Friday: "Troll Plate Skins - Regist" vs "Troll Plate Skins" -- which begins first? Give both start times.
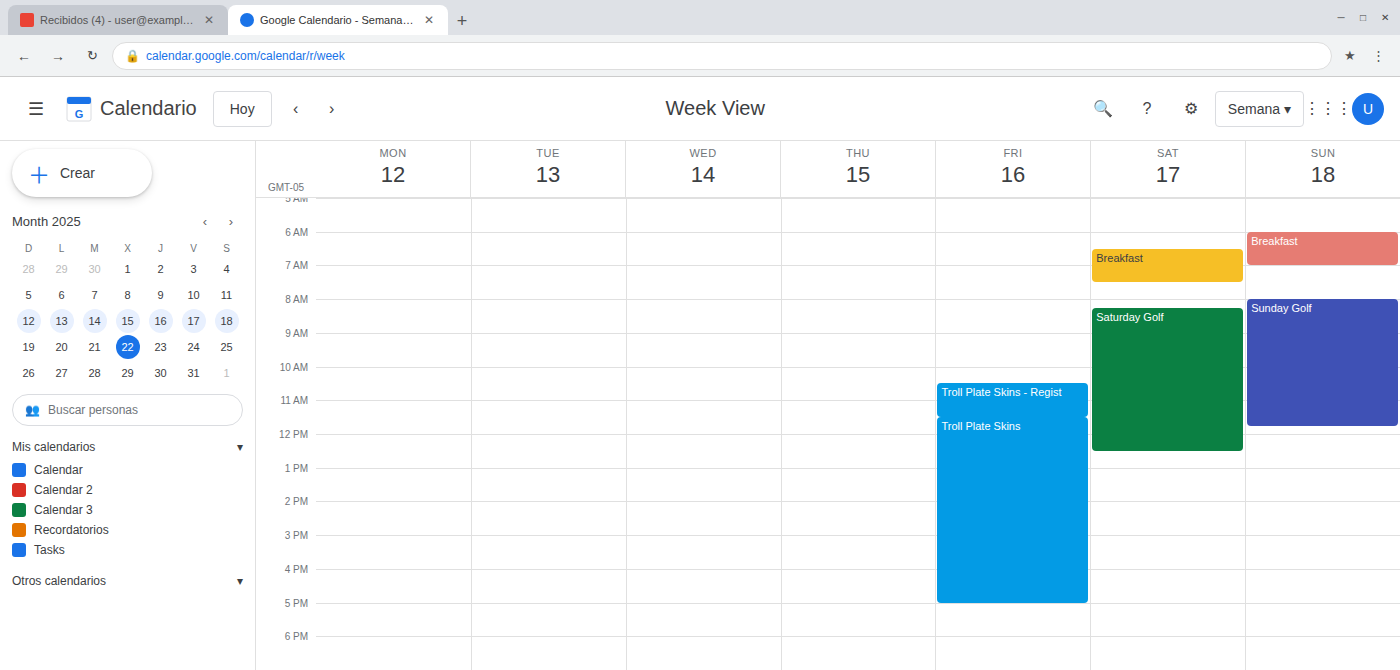
"Troll Plate Skins - Regist" 10:30 AM; "Troll Plate Skins" 11:30 AM.